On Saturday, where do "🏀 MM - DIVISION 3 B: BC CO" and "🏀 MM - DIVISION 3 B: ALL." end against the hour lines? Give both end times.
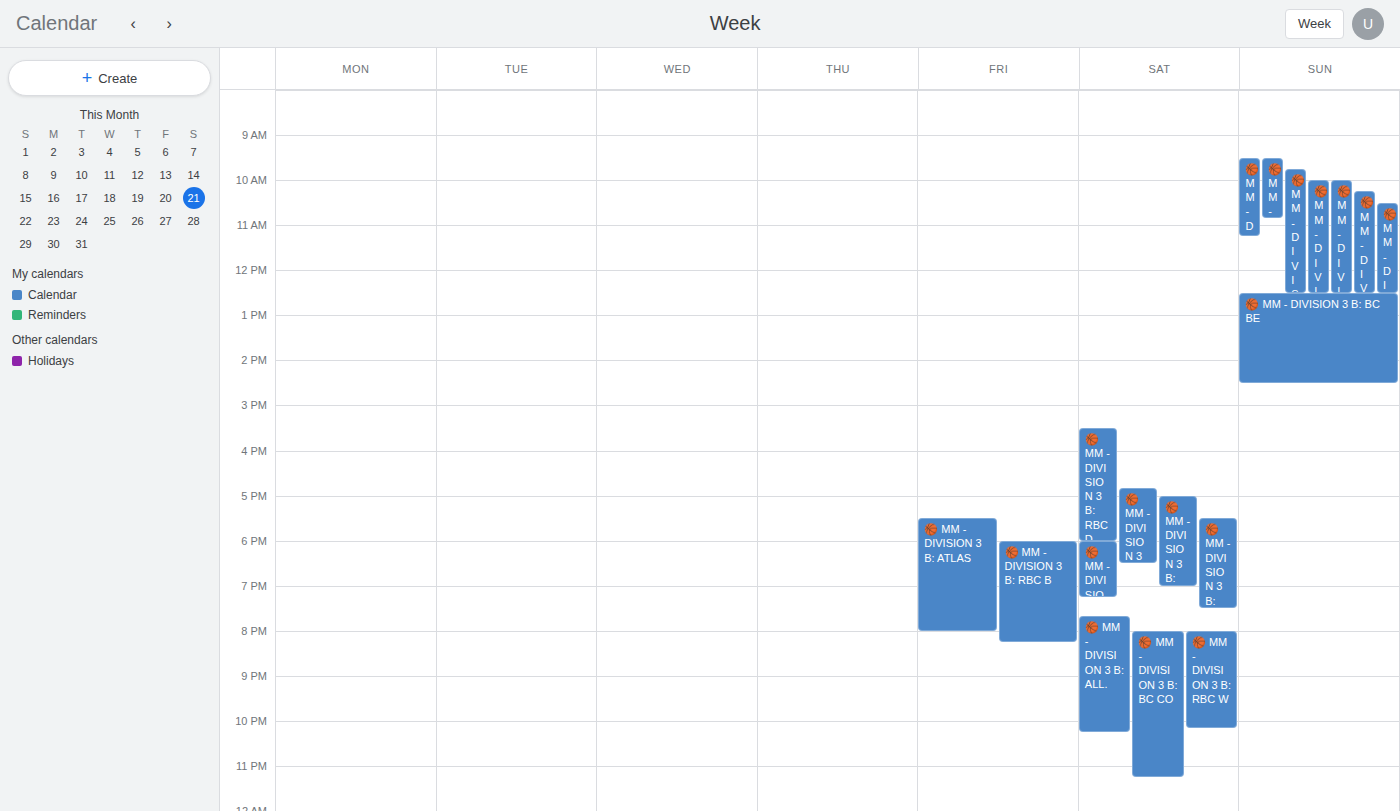
"🏀 MM - DIVISION 3 B: BC CO": 23:15, neither: a quarter of the way from the 23:00 line to the 24:00 line. "🏀 MM - DIVISION 3 B: ALL.": 22:15, neither: a quarter of the way from the 22:00 line to the 23:00 line.